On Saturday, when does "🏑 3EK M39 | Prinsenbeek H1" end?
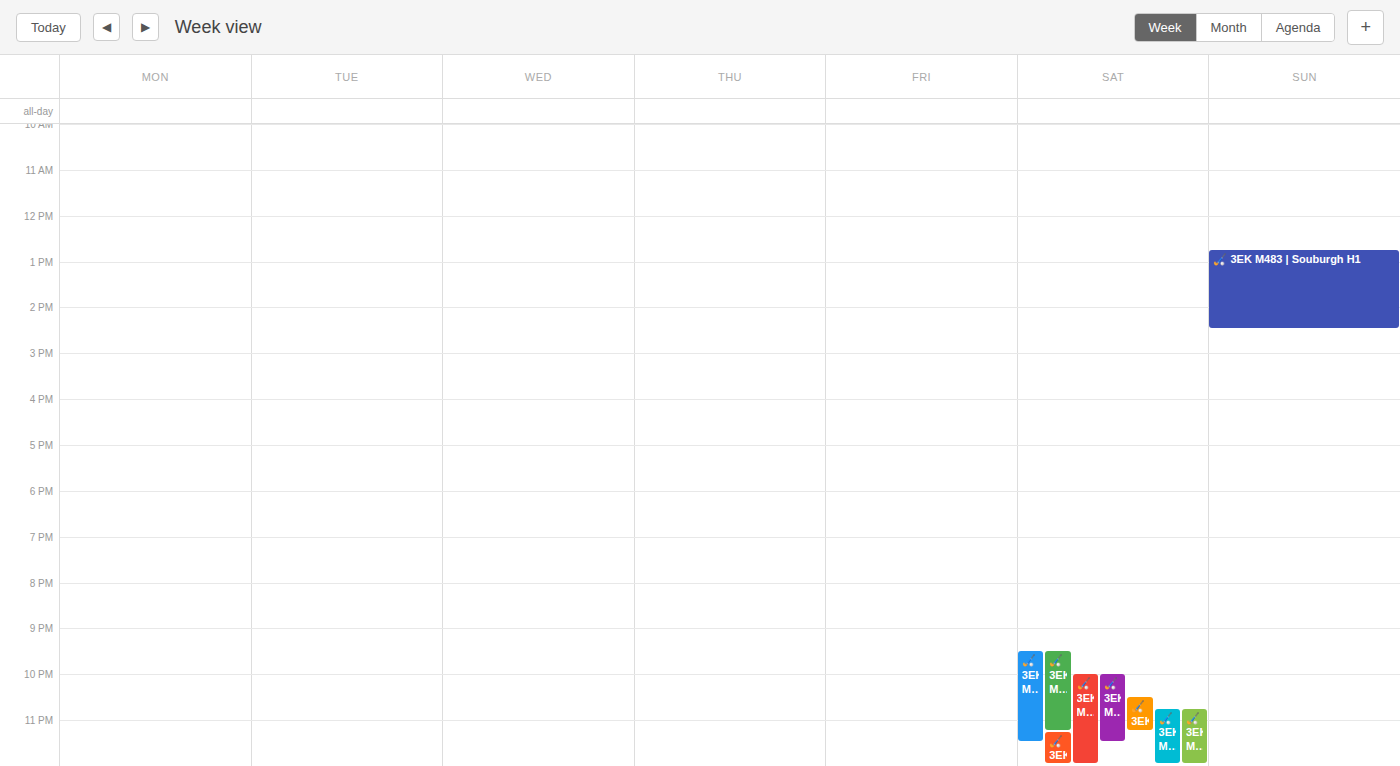
11:30 PM